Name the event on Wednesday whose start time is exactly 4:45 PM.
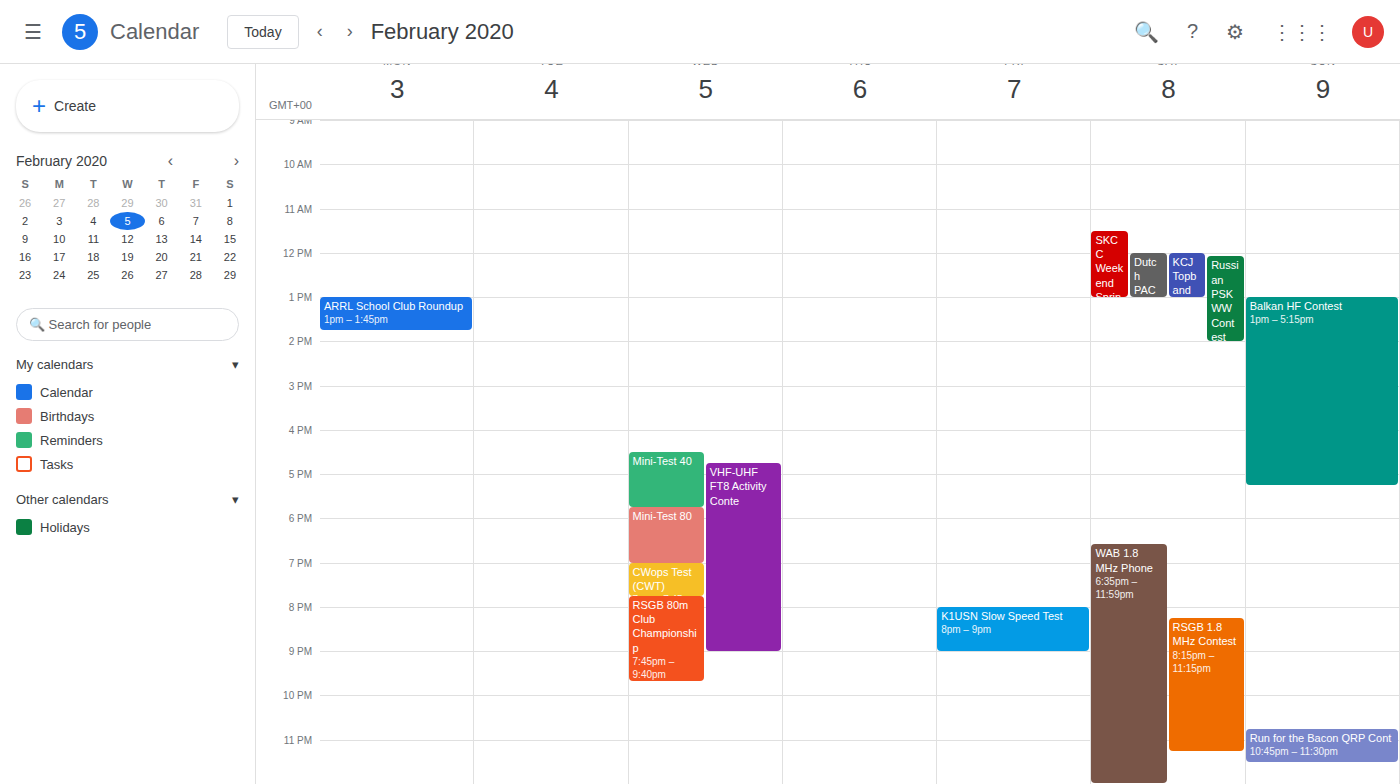
"VHF-UHF FT8 Activity Conte"